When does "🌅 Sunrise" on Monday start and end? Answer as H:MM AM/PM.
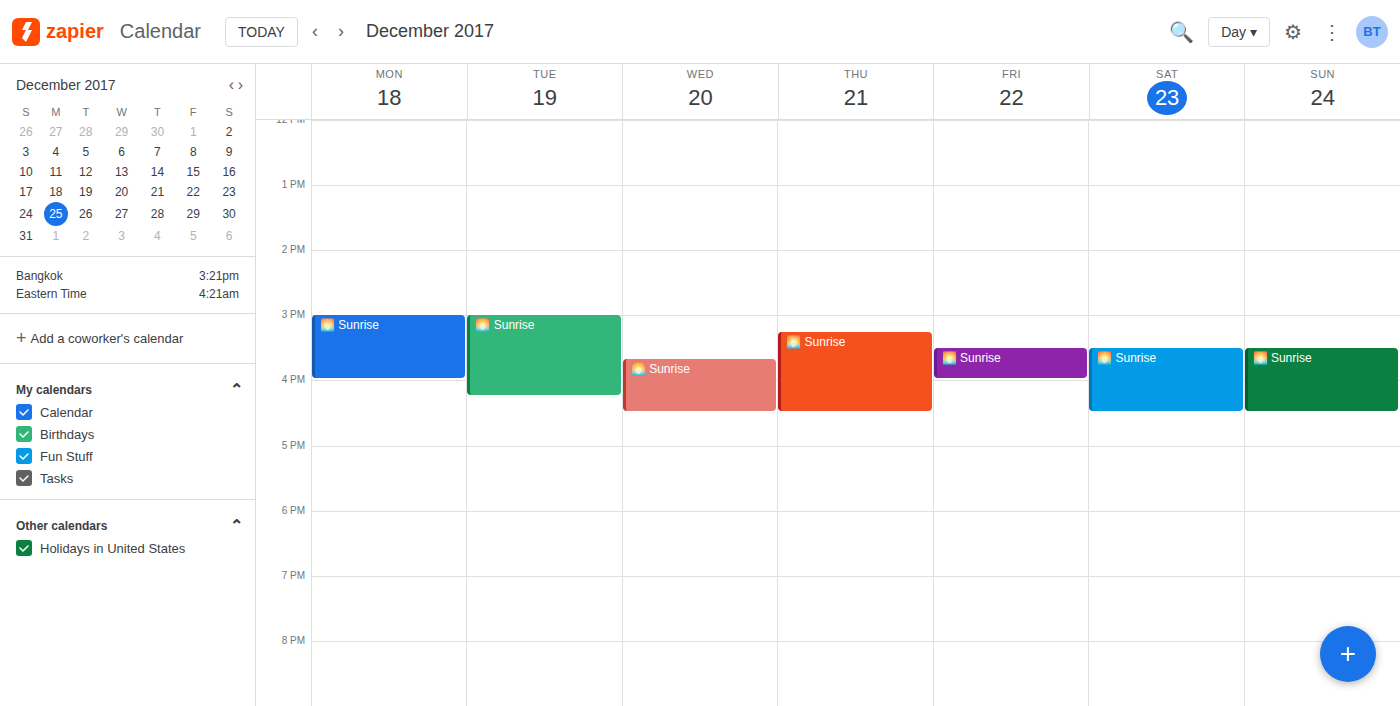
3:00 PM to 4:00 PM